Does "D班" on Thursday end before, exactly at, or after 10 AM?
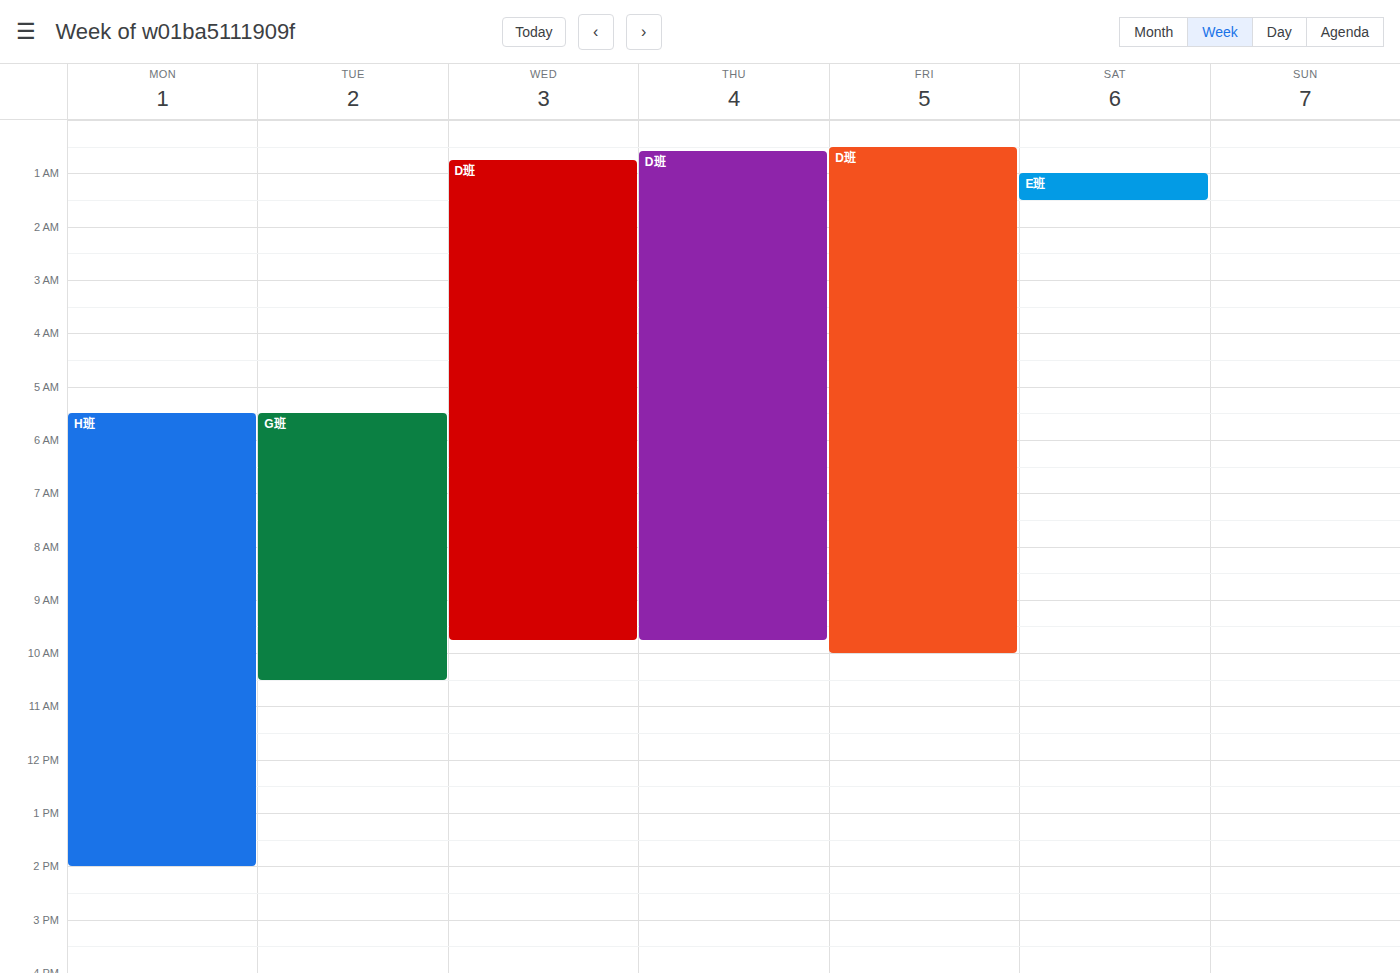
9:45 AM -- before 10 AM, 15 minutes above the 10 AM line.